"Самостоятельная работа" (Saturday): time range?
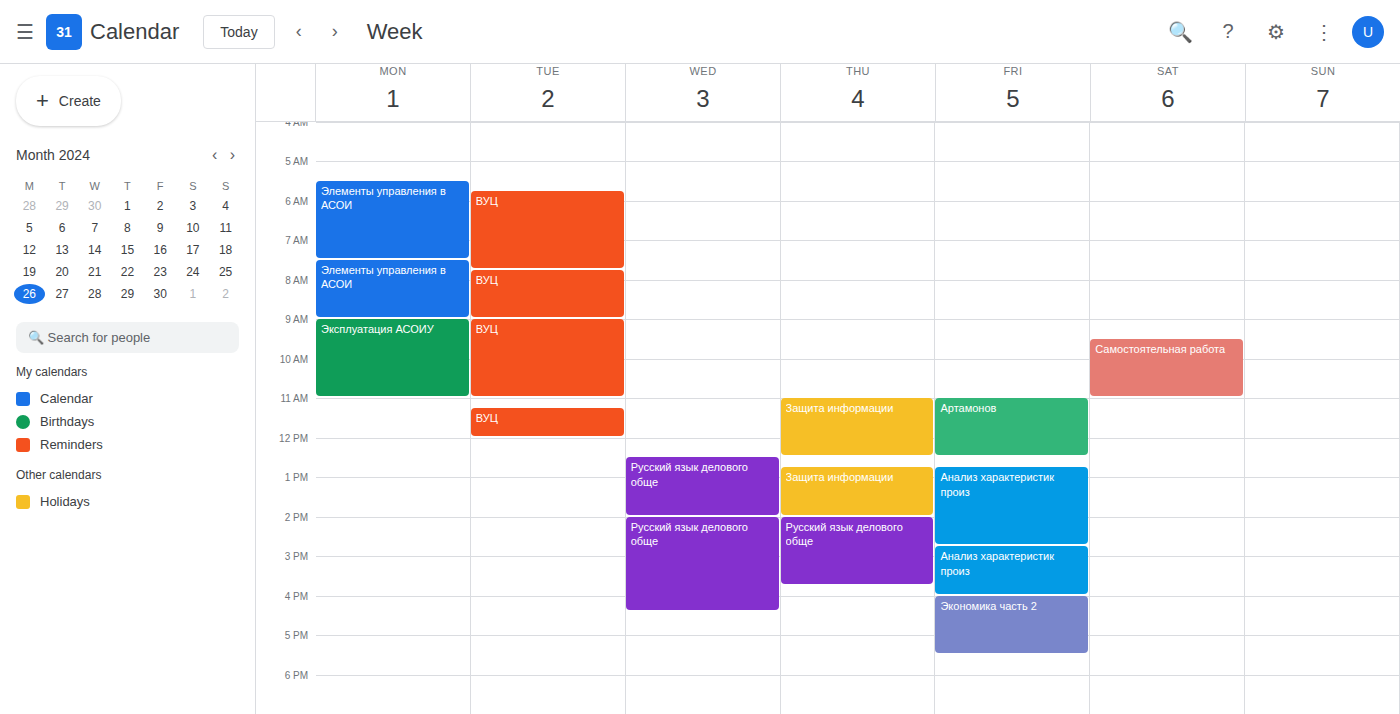
09:30 to 11:00